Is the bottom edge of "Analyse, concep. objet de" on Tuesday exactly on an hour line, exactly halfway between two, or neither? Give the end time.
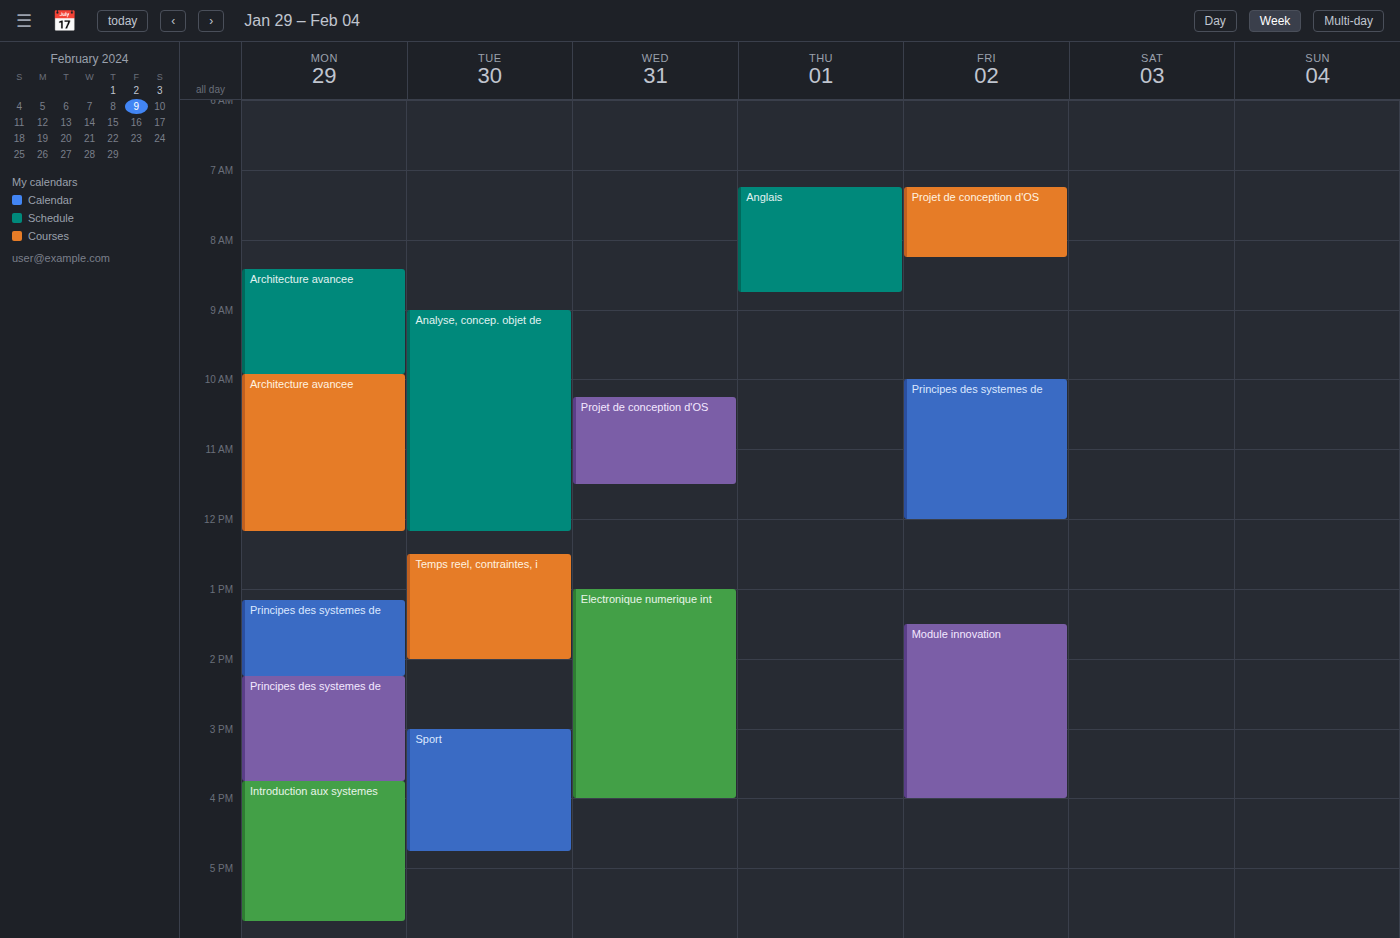
12:10 PM -- neither: 10 minutes below the 12 PM line and 50 minutes above the 1 PM line.